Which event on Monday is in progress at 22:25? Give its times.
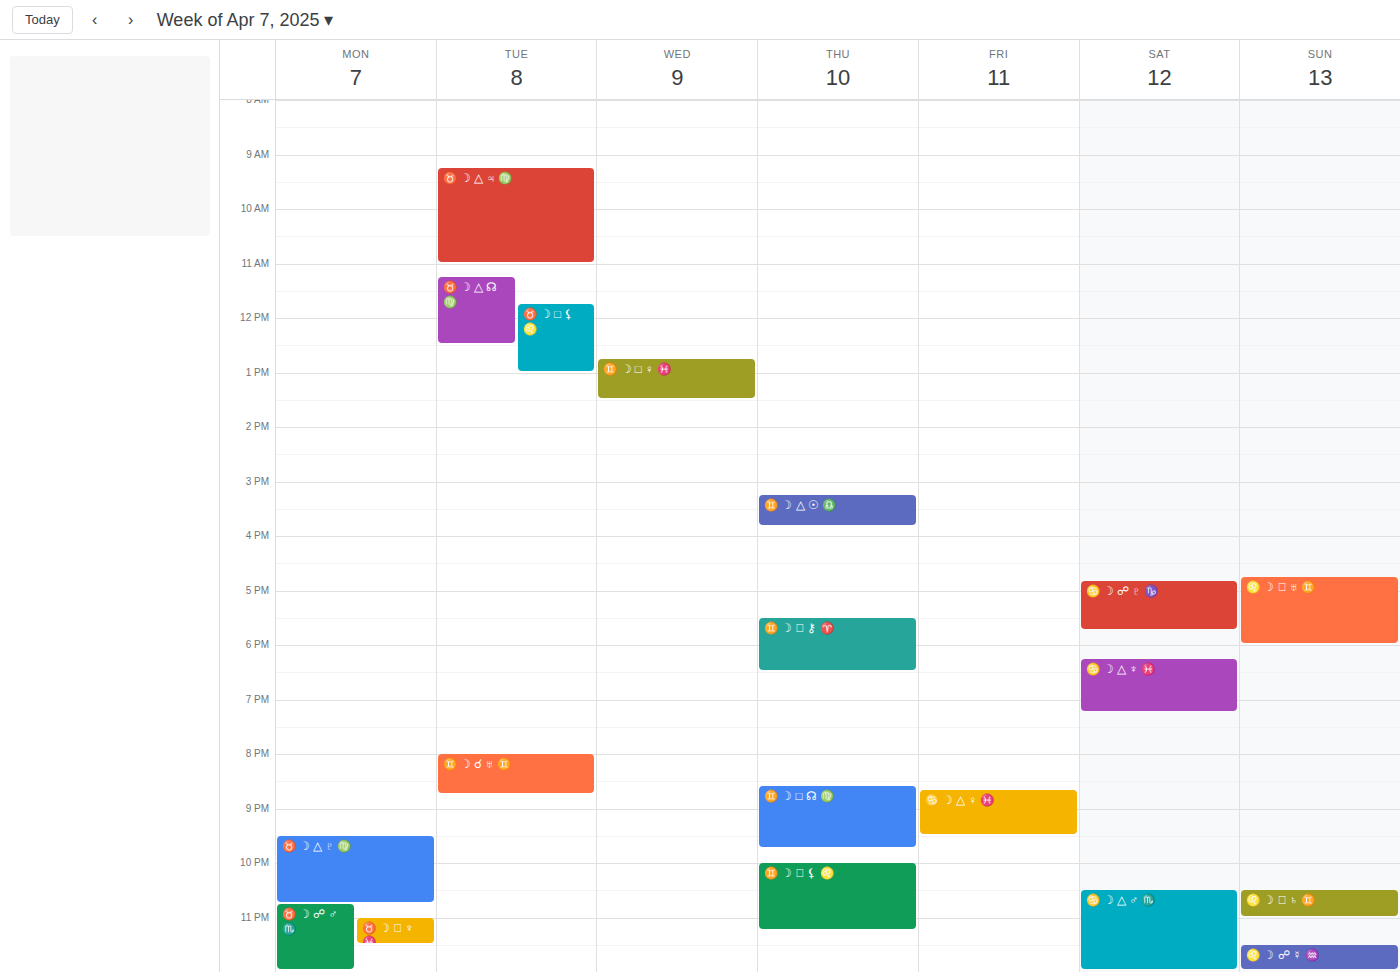
"♉️ ☽ △ ♇ ♍️", 21:30 to 22:45